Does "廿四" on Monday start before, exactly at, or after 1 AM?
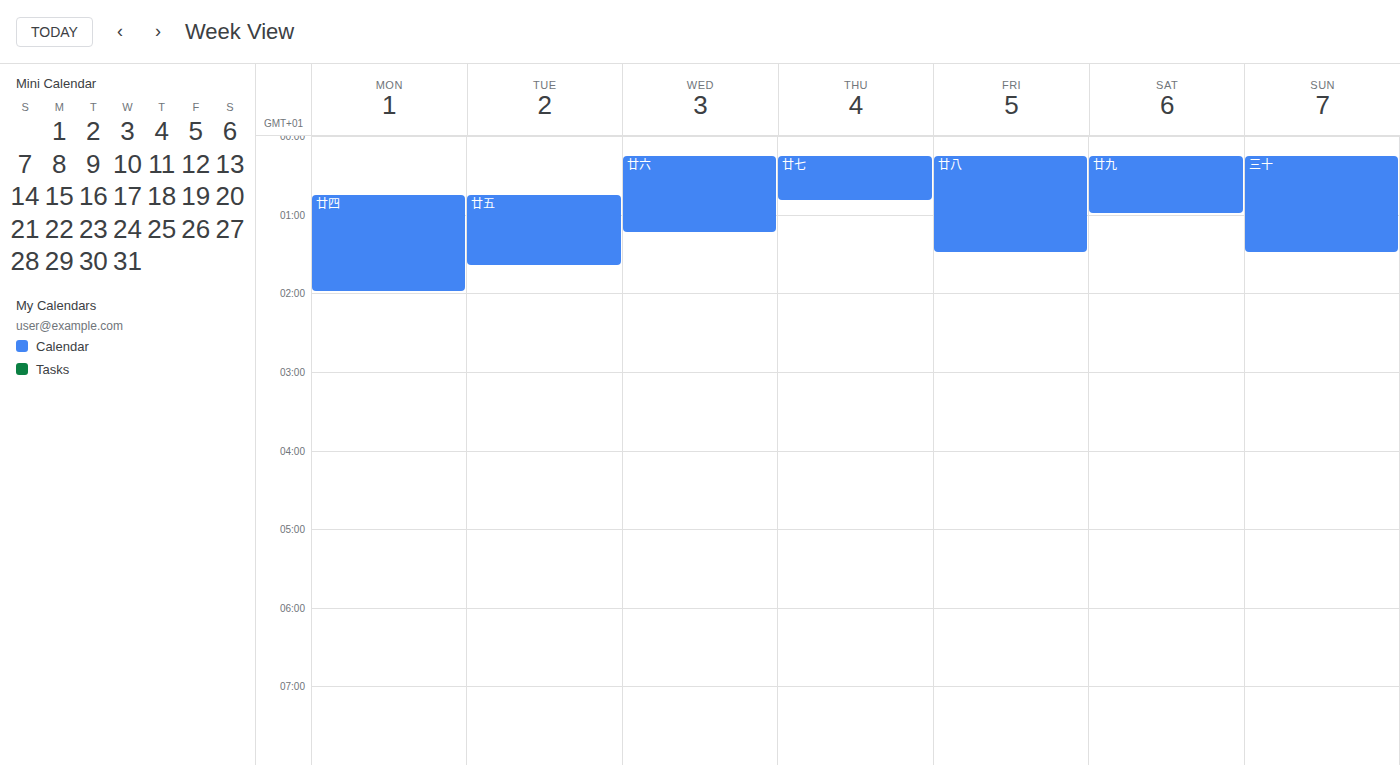
12:45 AM -- before 1 AM, 15 minutes above the 1 AM line.